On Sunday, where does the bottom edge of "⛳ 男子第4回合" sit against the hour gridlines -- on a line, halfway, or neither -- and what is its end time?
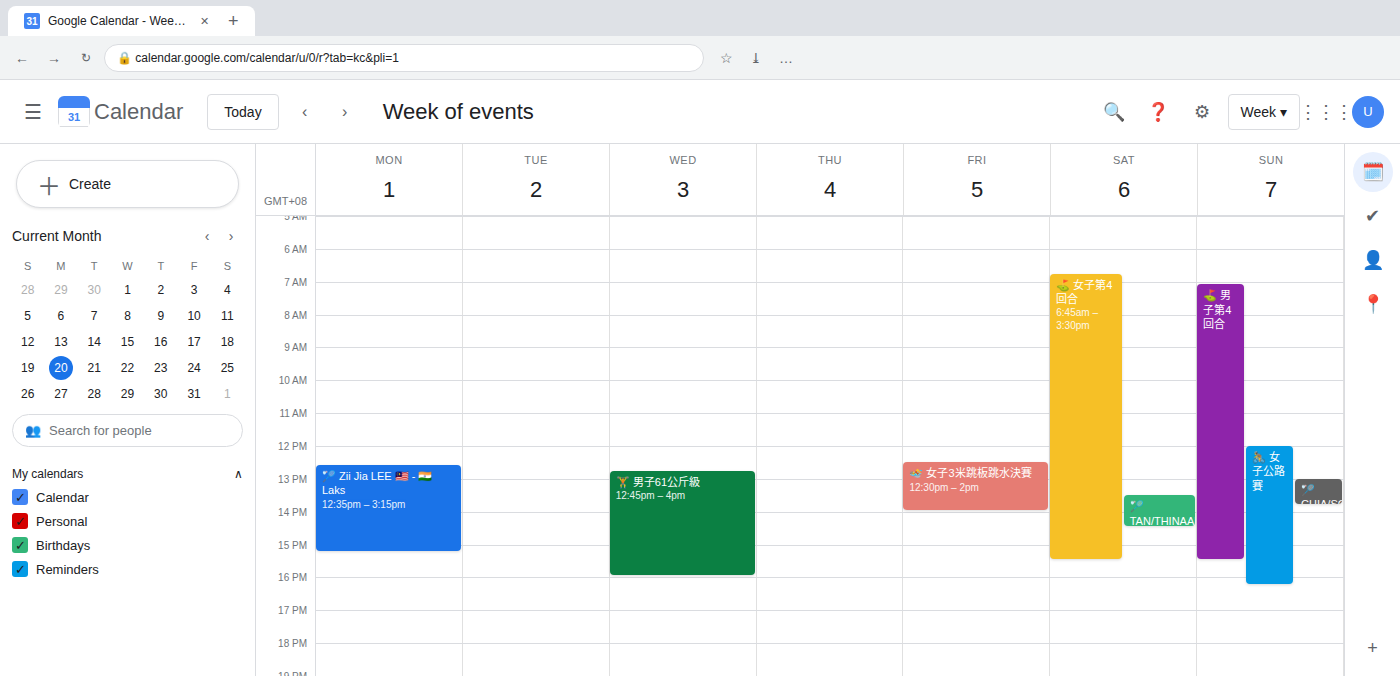
3:30 PM -- halfway between the 3 PM and 4 PM lines.